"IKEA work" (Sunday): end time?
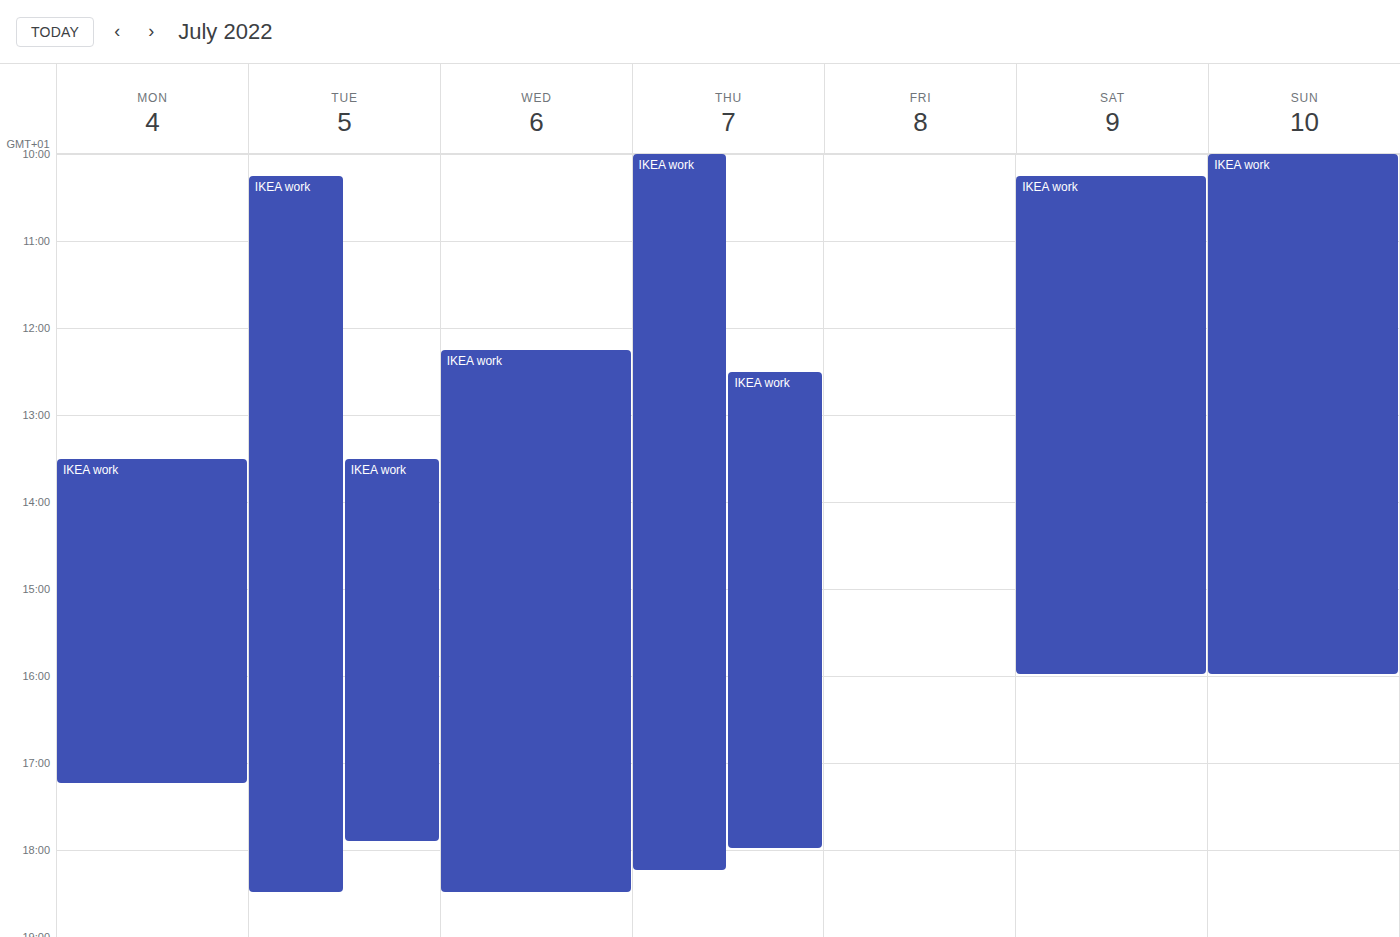
4:00 PM